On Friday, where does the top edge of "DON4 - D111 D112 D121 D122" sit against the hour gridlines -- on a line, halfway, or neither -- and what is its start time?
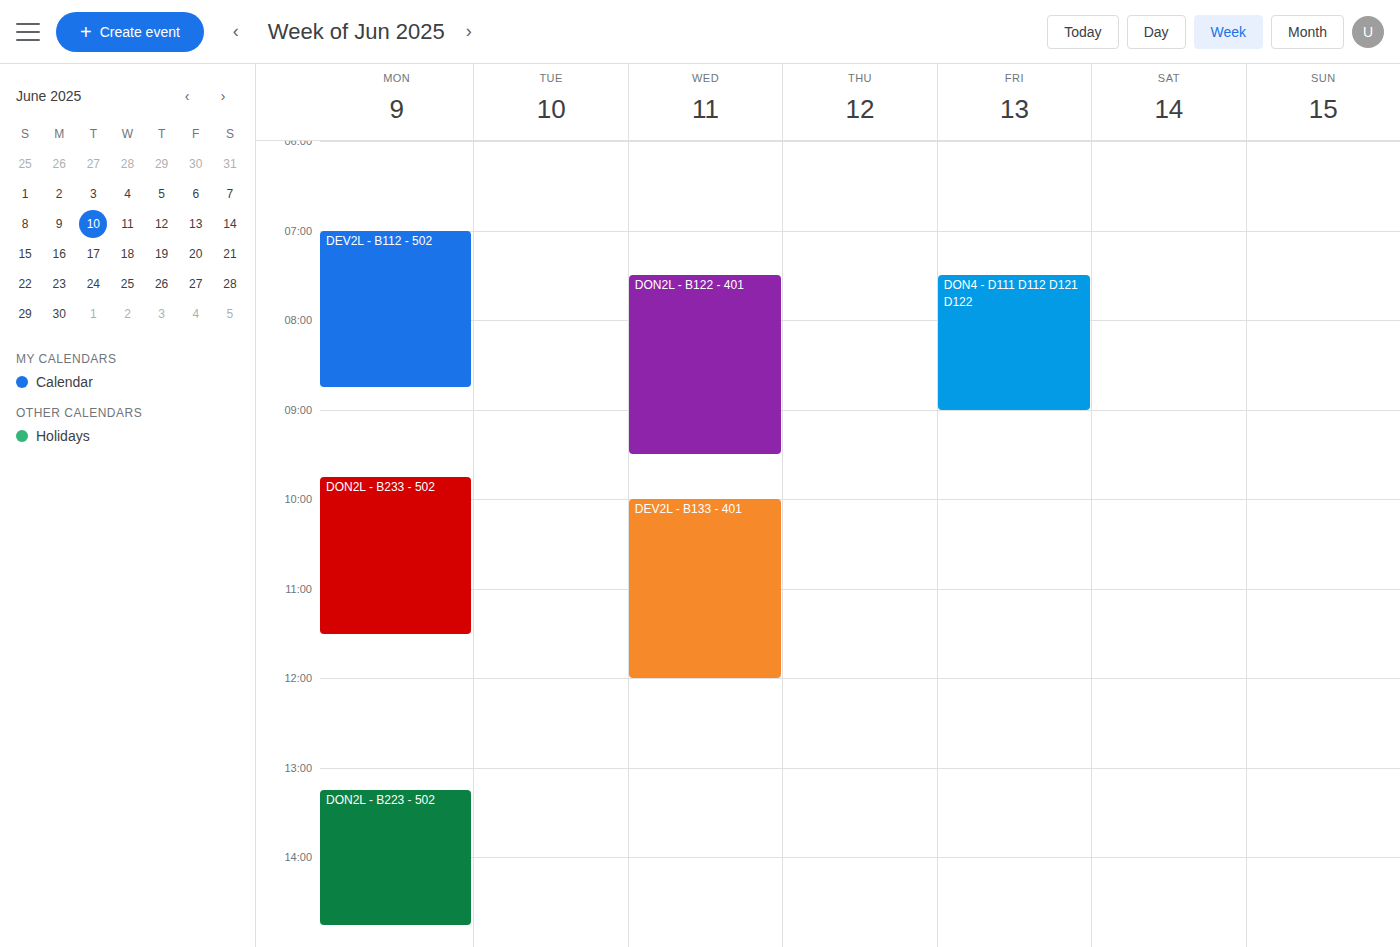
7:30 AM -- halfway between the 7 AM and 8 AM lines.